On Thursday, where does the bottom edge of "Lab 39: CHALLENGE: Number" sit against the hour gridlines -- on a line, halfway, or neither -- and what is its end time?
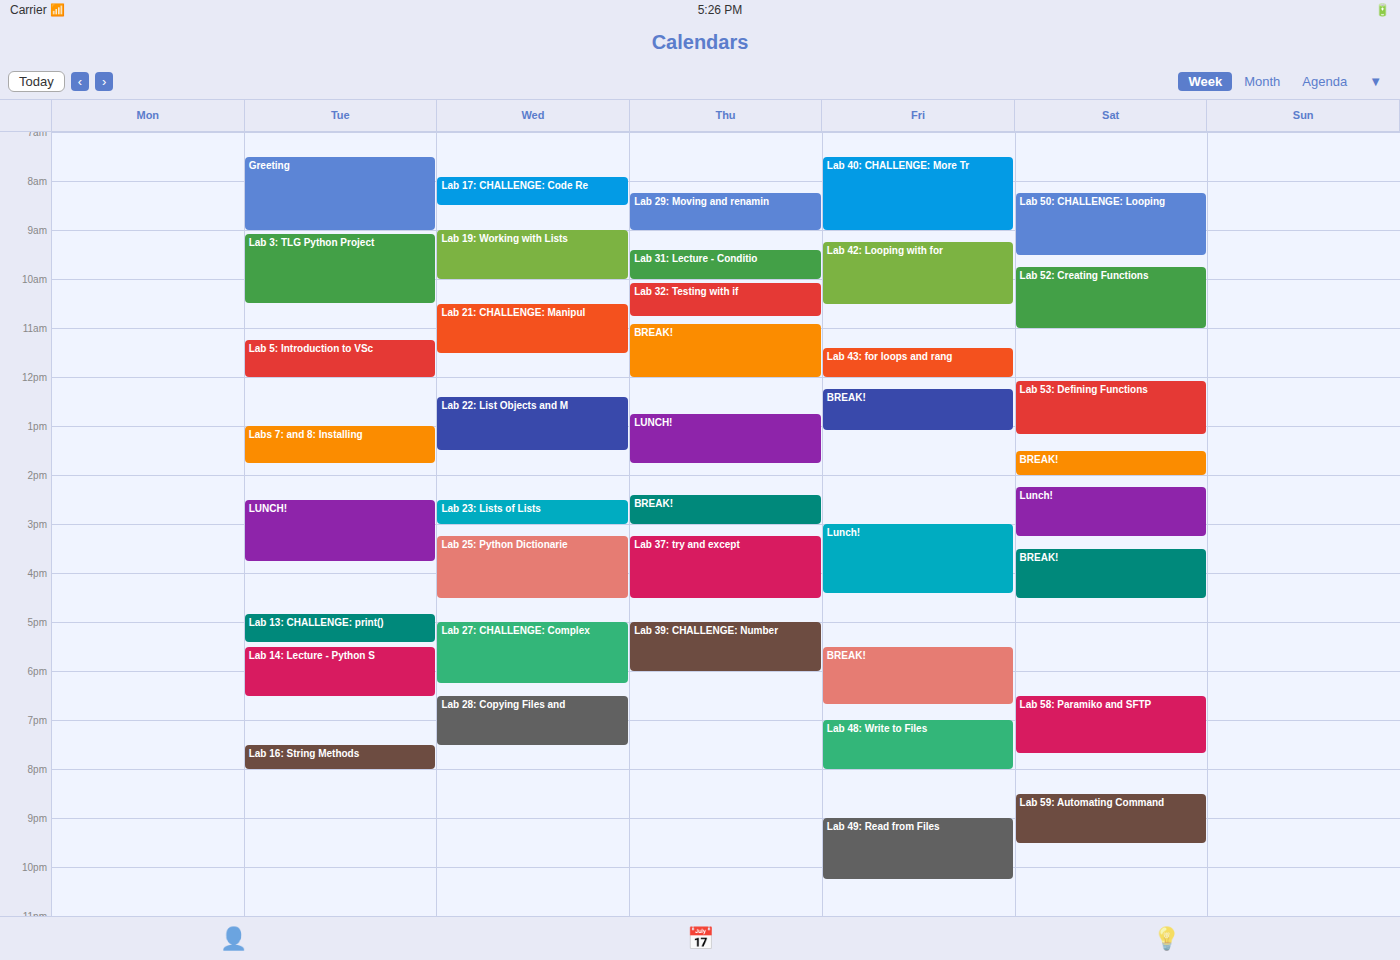
6:00 PM -- exactly on the 6 PM line.